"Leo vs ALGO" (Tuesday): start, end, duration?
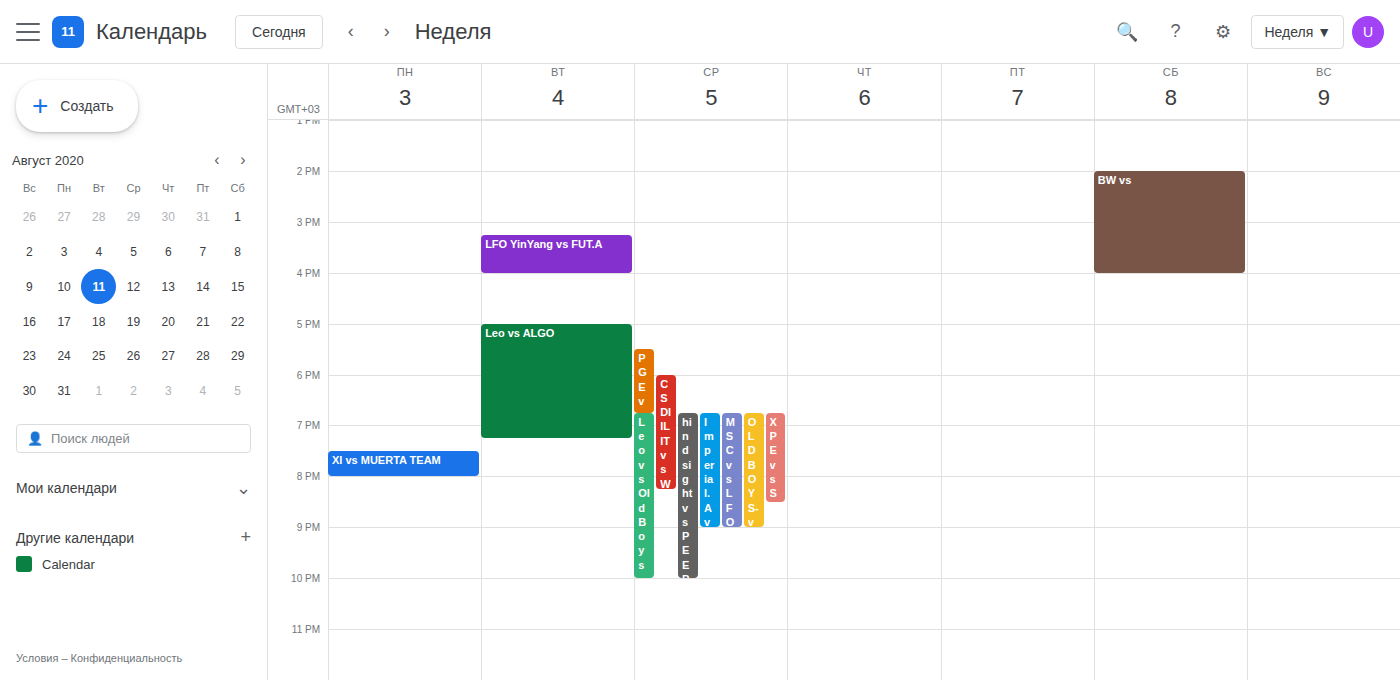
5:00 PM to 7:15 PM, 2 hours 15 minutes